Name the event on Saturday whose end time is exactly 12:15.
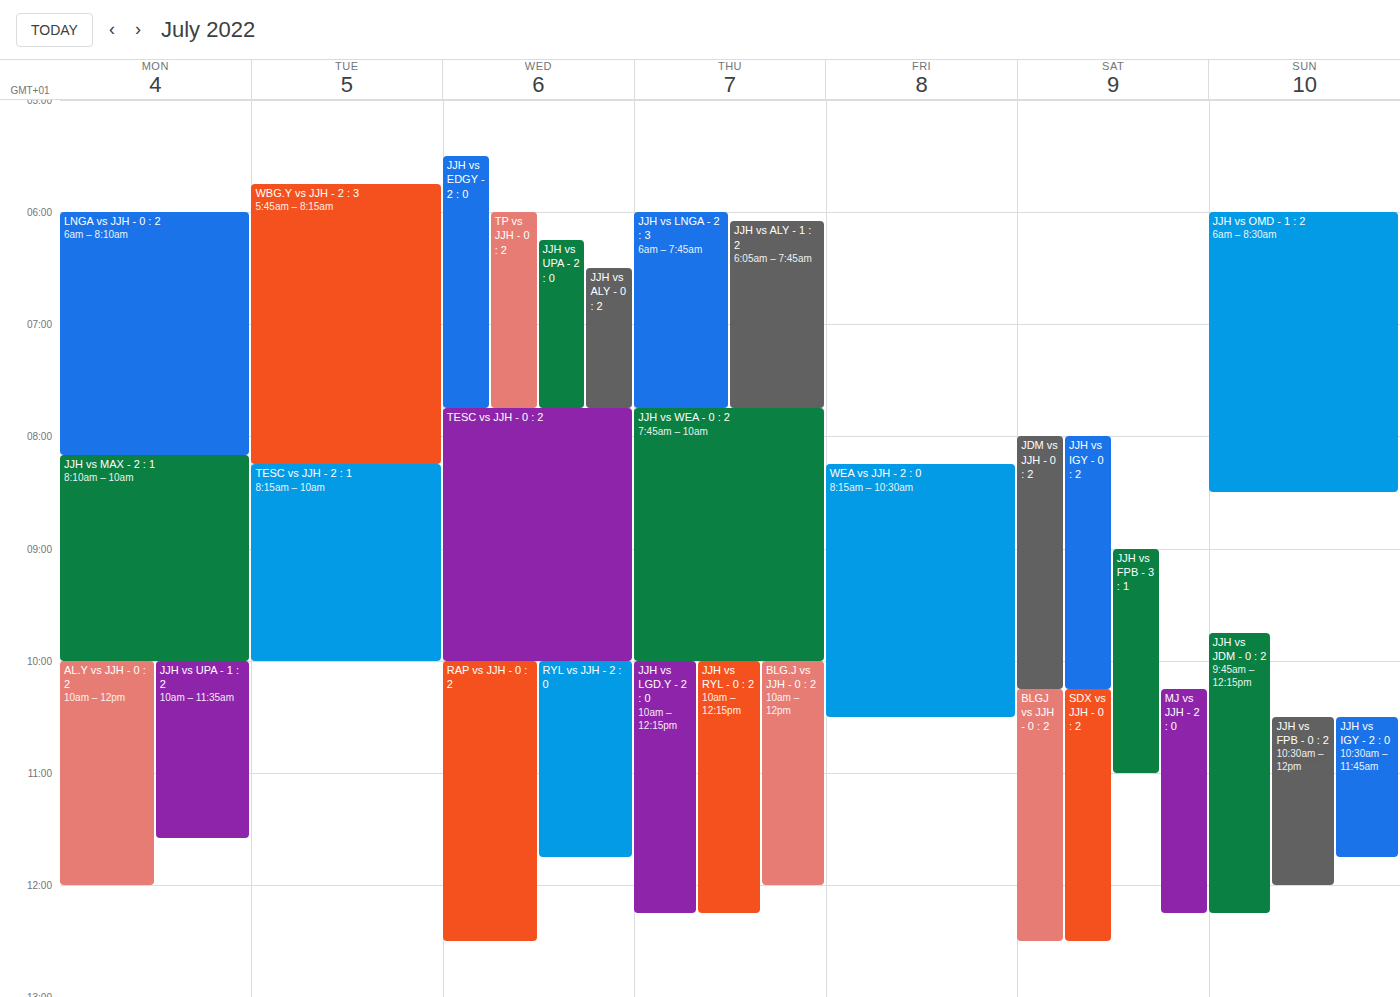
"MJ vs JJH - 2 : 0"